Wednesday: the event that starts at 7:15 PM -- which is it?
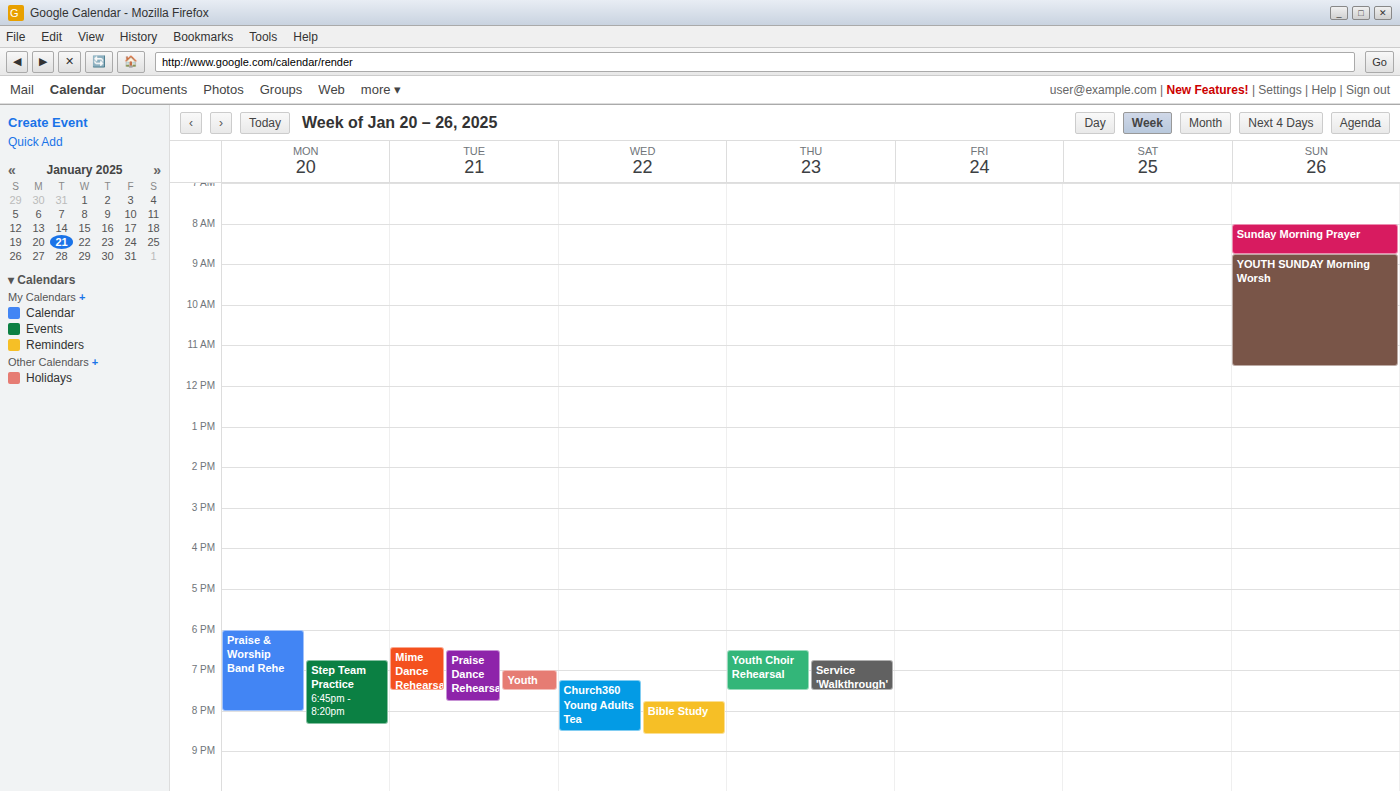
"Church360 Young Adults Tea"